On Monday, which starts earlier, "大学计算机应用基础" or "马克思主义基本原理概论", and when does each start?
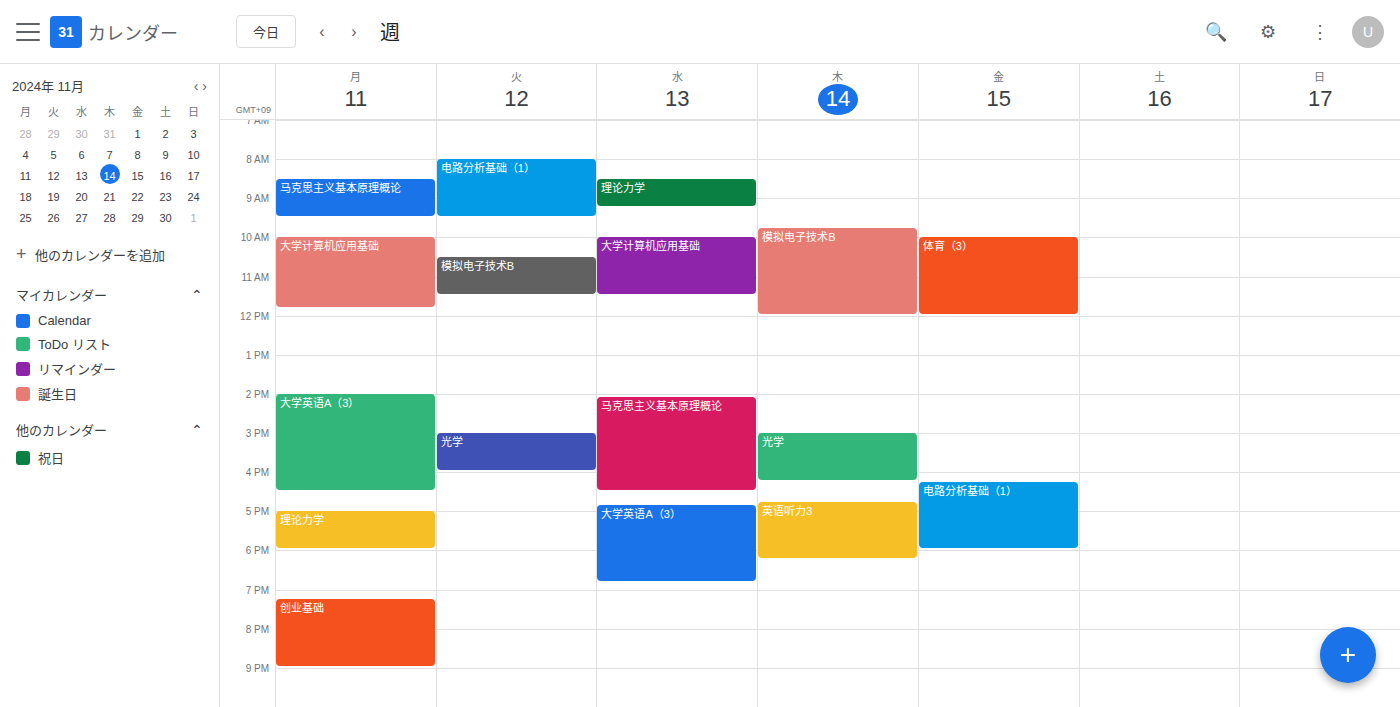
"马克思主义基本原理概论" 8:30 AM; "大学计算机应用基础" 10:00 AM.